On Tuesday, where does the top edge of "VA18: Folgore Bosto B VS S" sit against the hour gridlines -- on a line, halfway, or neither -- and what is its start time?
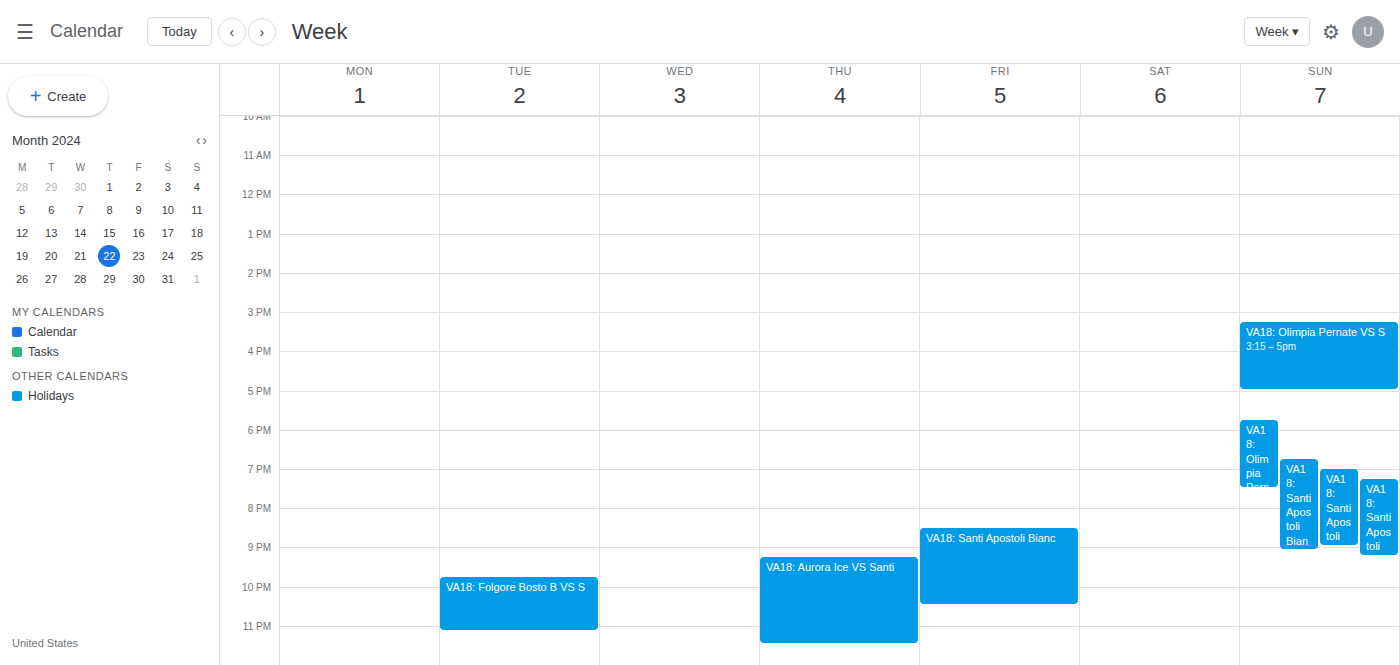
9:45 PM -- neither: three quarters of the way from the 9 PM line to the 10 PM line.